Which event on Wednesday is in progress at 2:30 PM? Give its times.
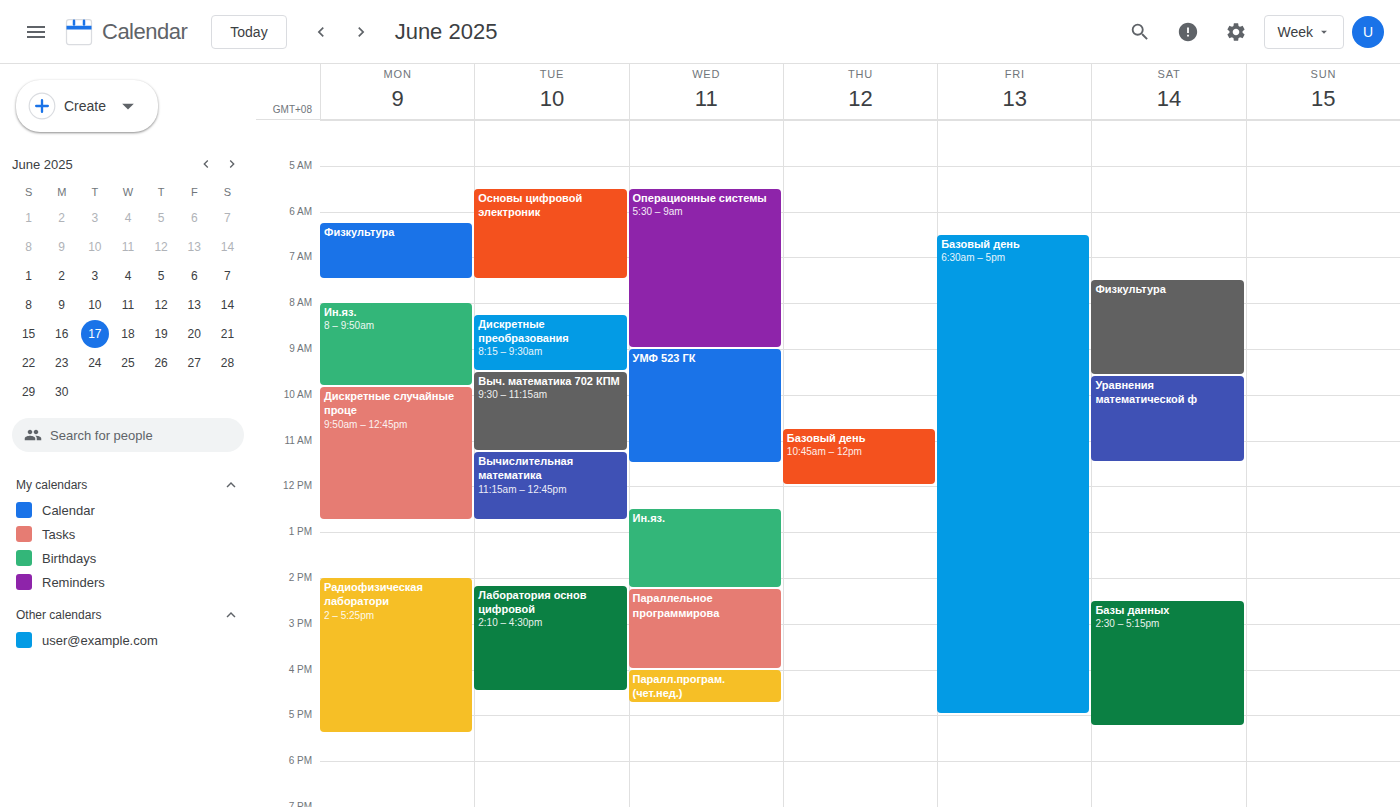
"Параллельное программирова", 2:15 PM to 4:00 PM